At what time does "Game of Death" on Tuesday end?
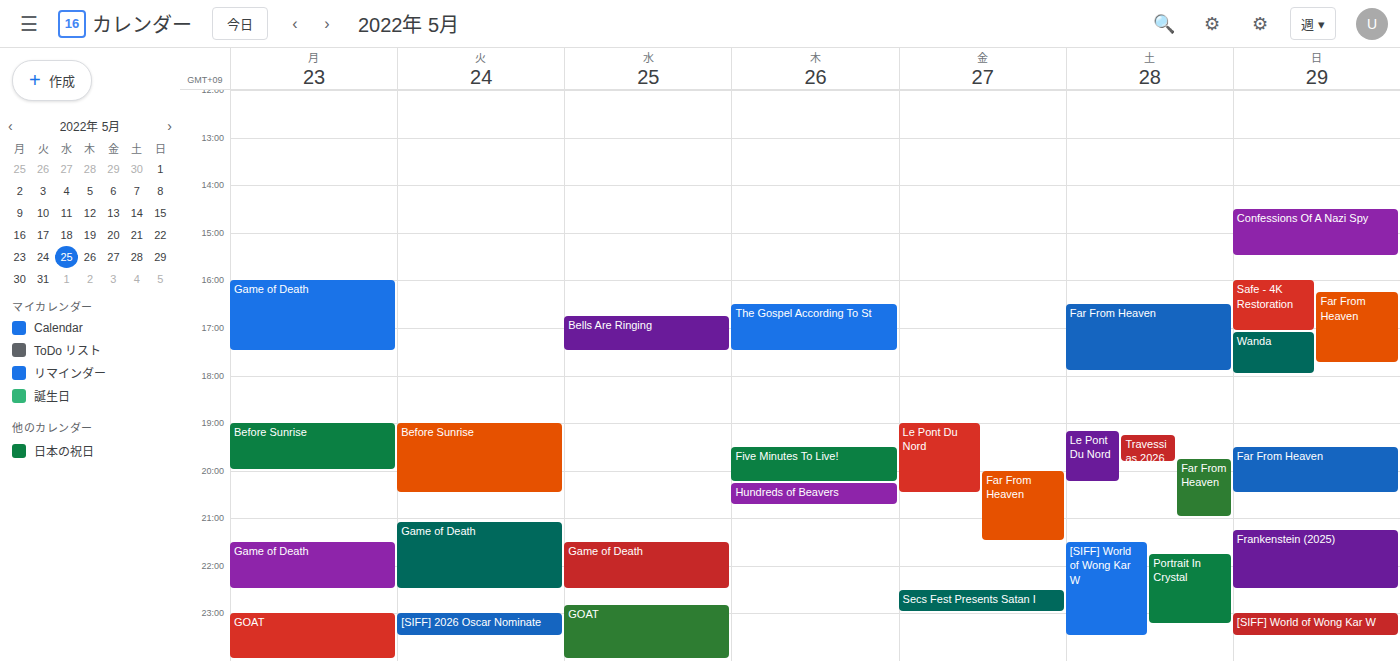
10:30 PM